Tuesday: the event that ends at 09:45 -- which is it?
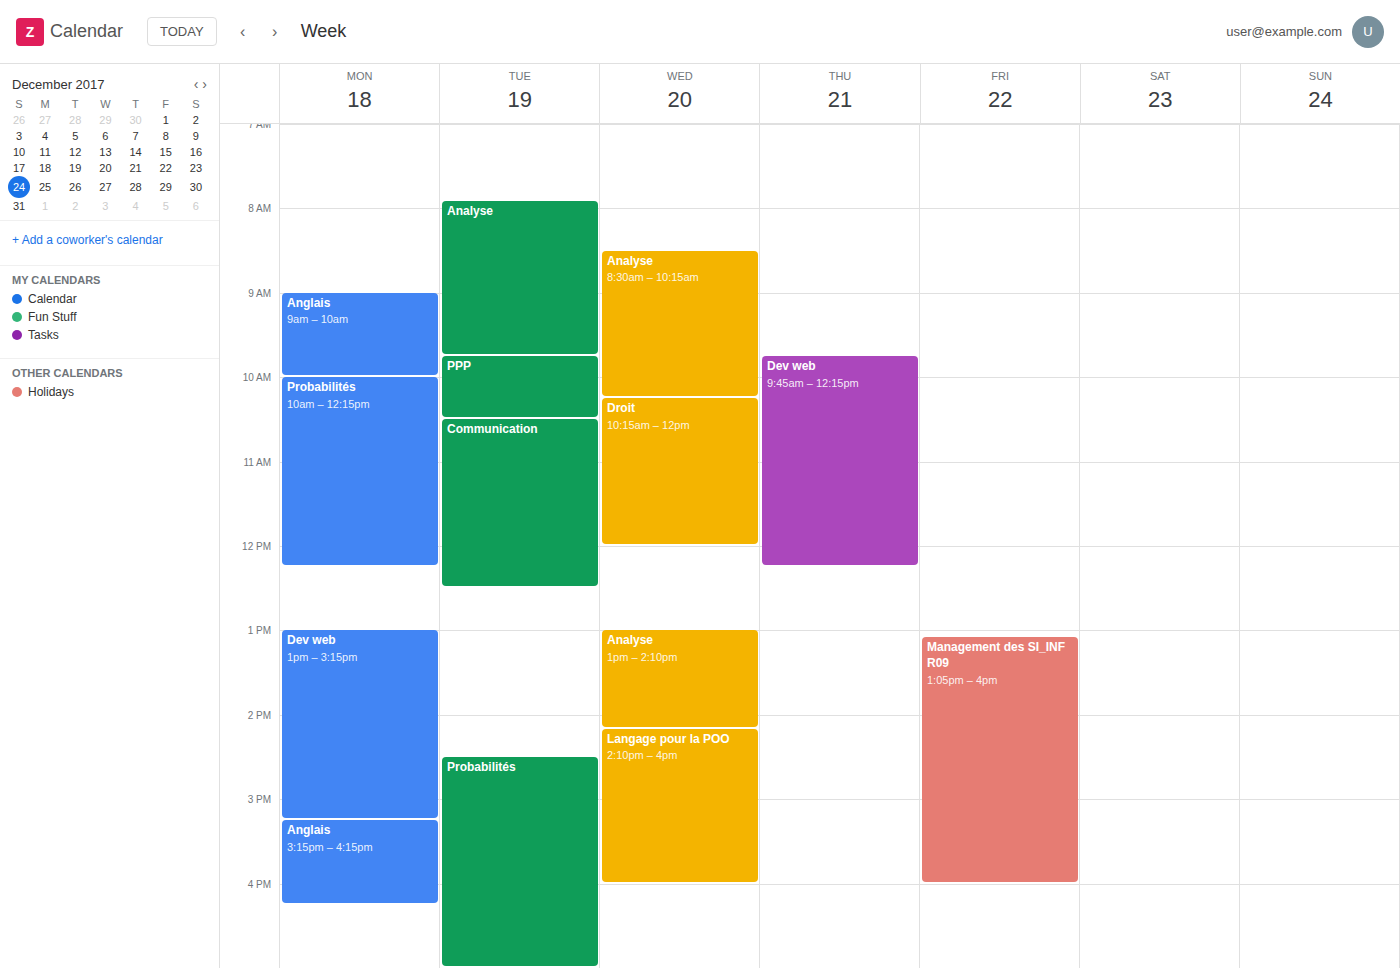
"Analyse"